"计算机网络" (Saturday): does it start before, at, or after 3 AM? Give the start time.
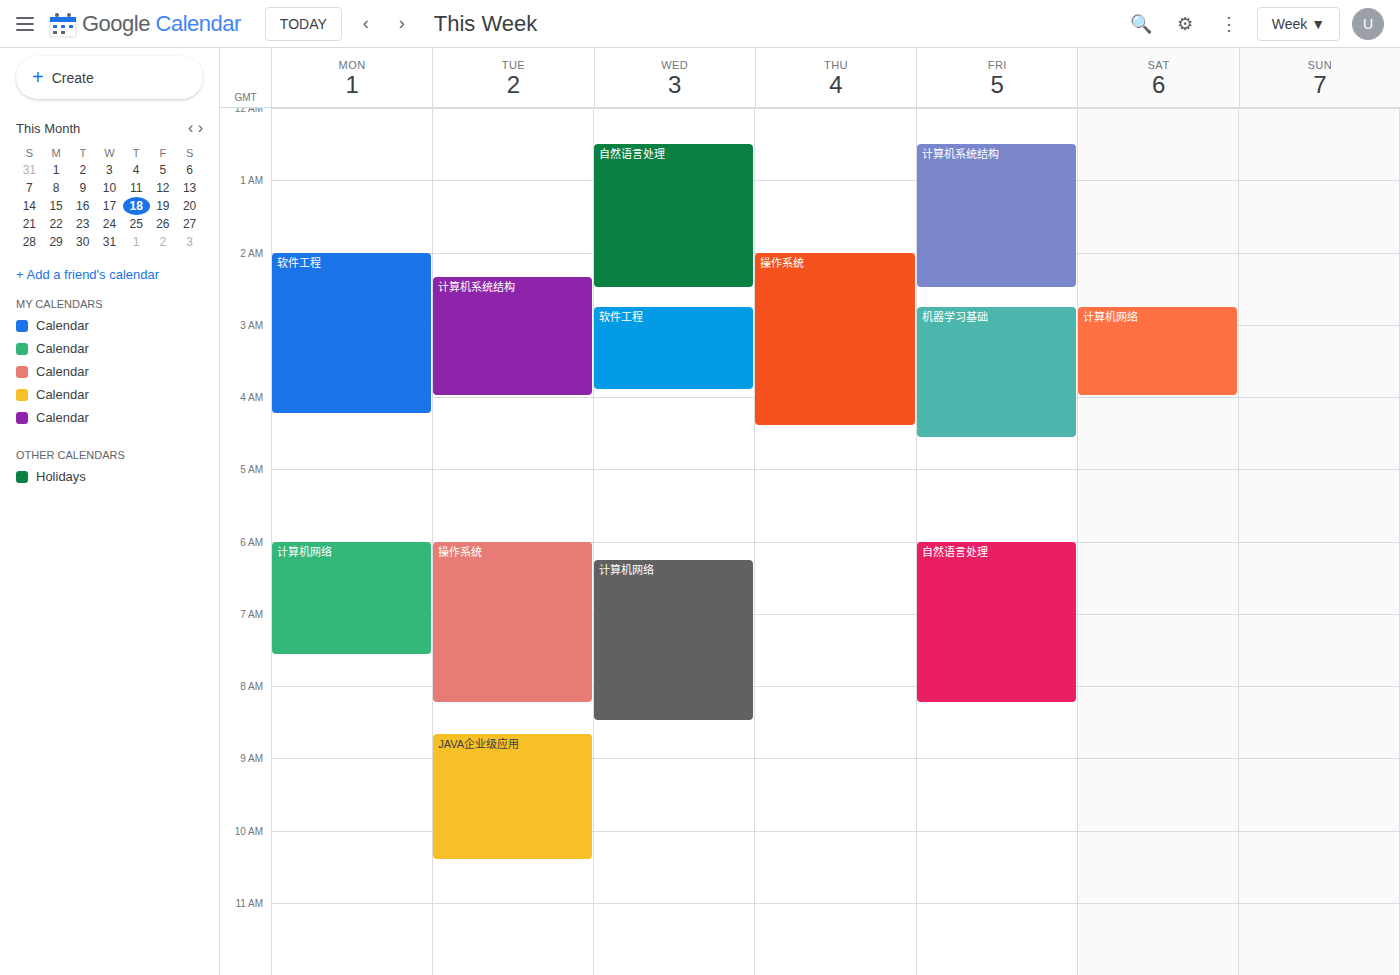
2:45 AM -- before 3 AM, 15 minutes above the 3 AM line.